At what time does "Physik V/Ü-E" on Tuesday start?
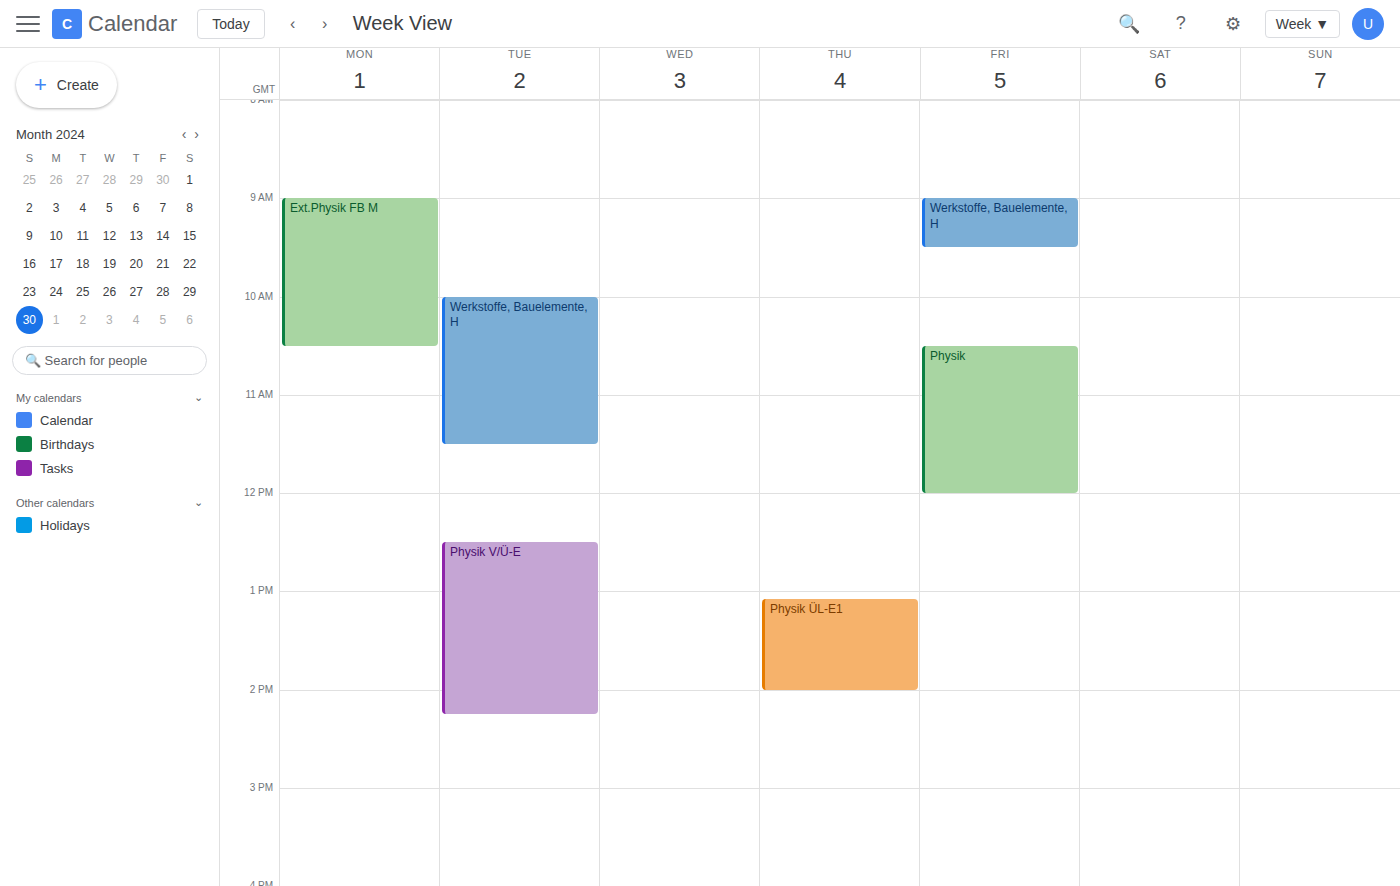
12:30 PM